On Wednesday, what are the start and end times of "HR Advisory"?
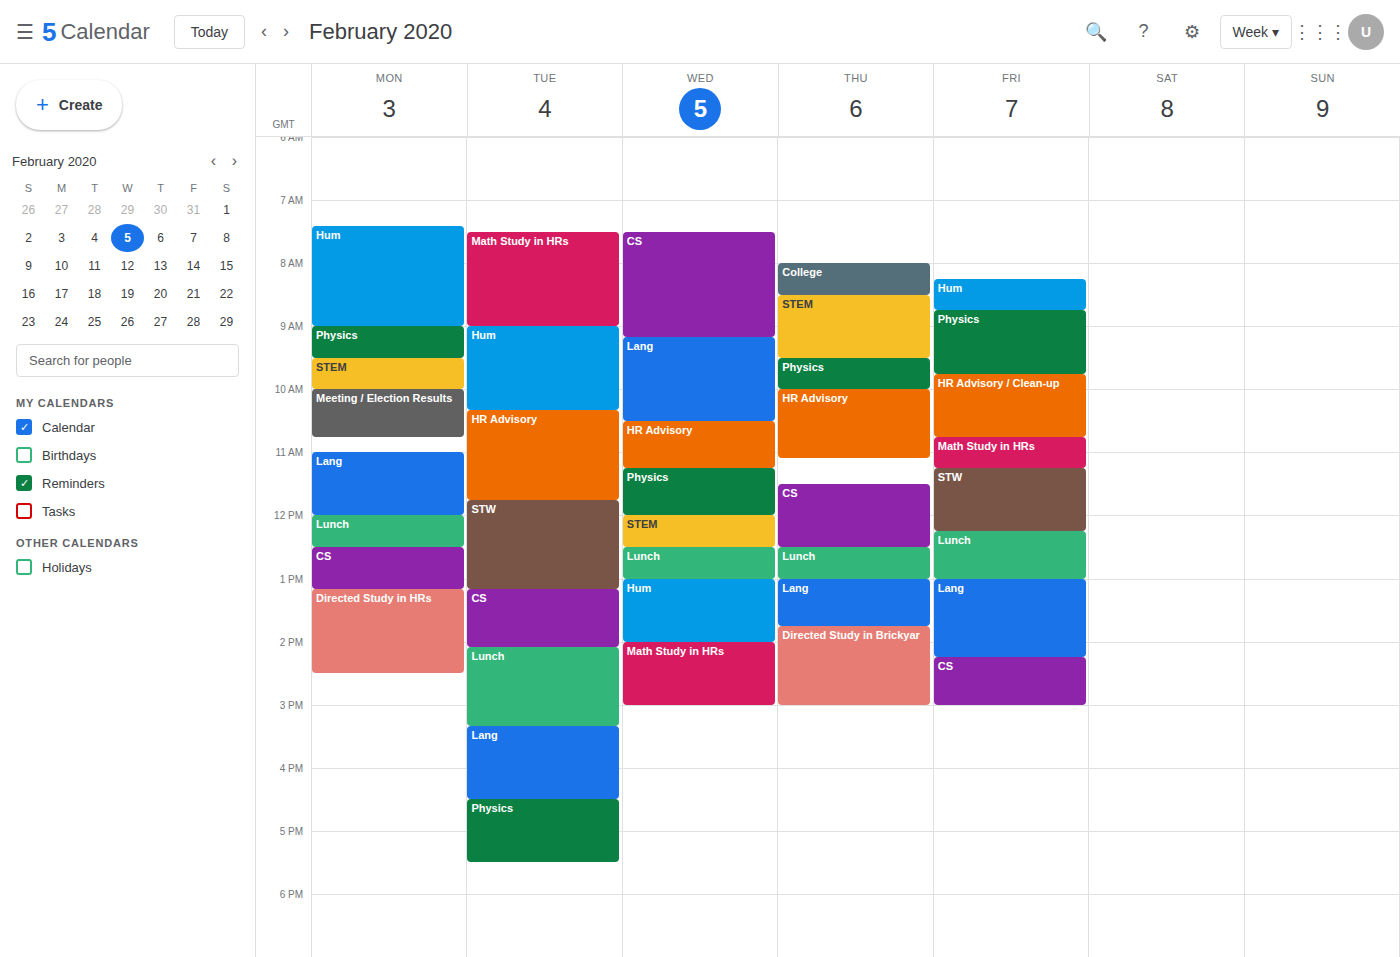
10:30 AM to 11:15 AM